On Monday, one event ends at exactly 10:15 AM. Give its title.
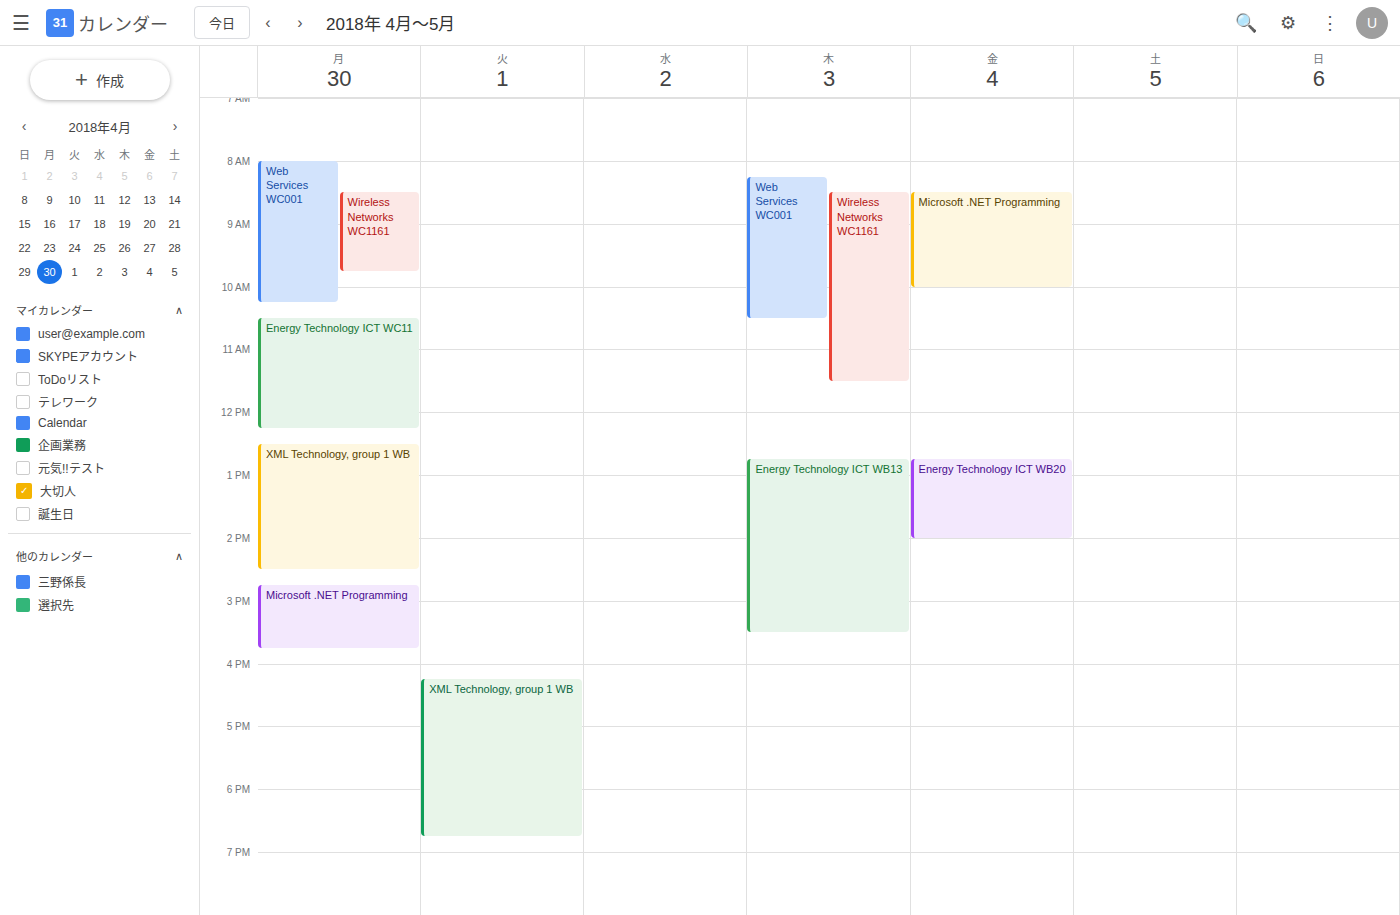
"Web Services WC001"